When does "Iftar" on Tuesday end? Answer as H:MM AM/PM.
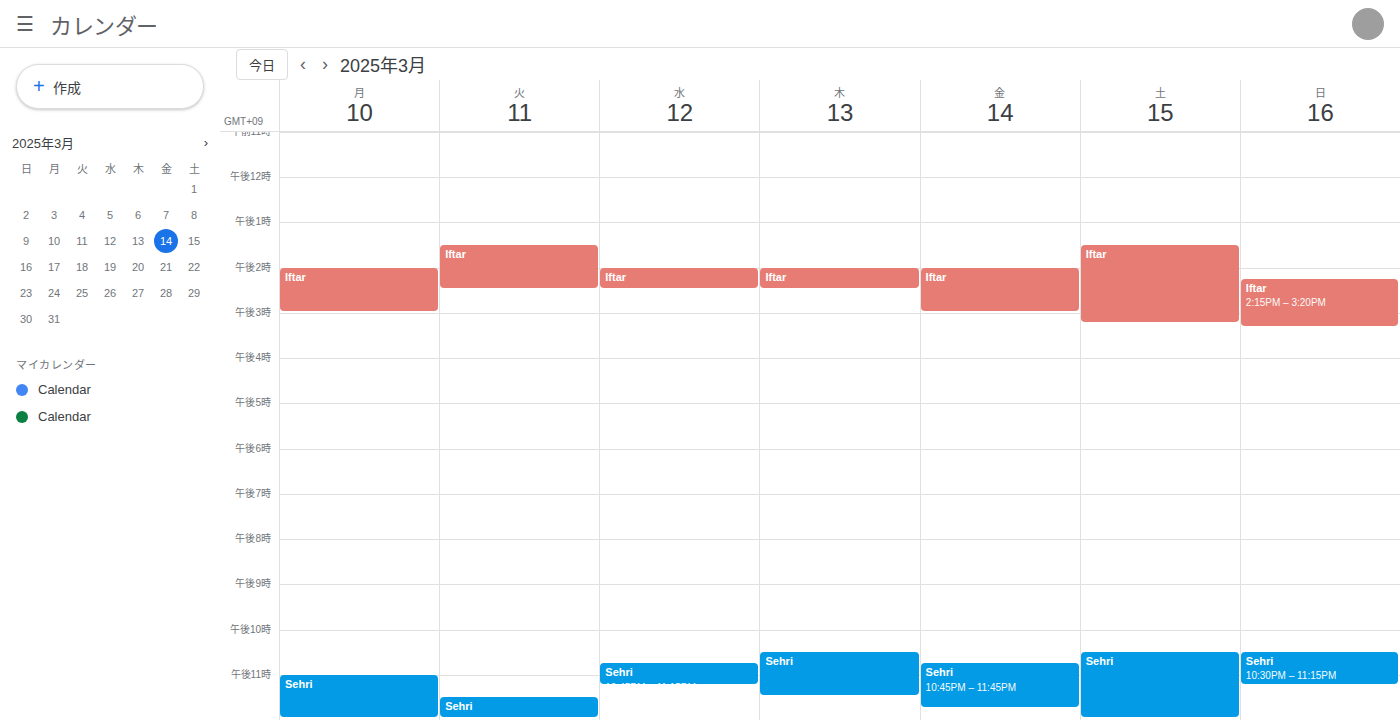
2:30 PM